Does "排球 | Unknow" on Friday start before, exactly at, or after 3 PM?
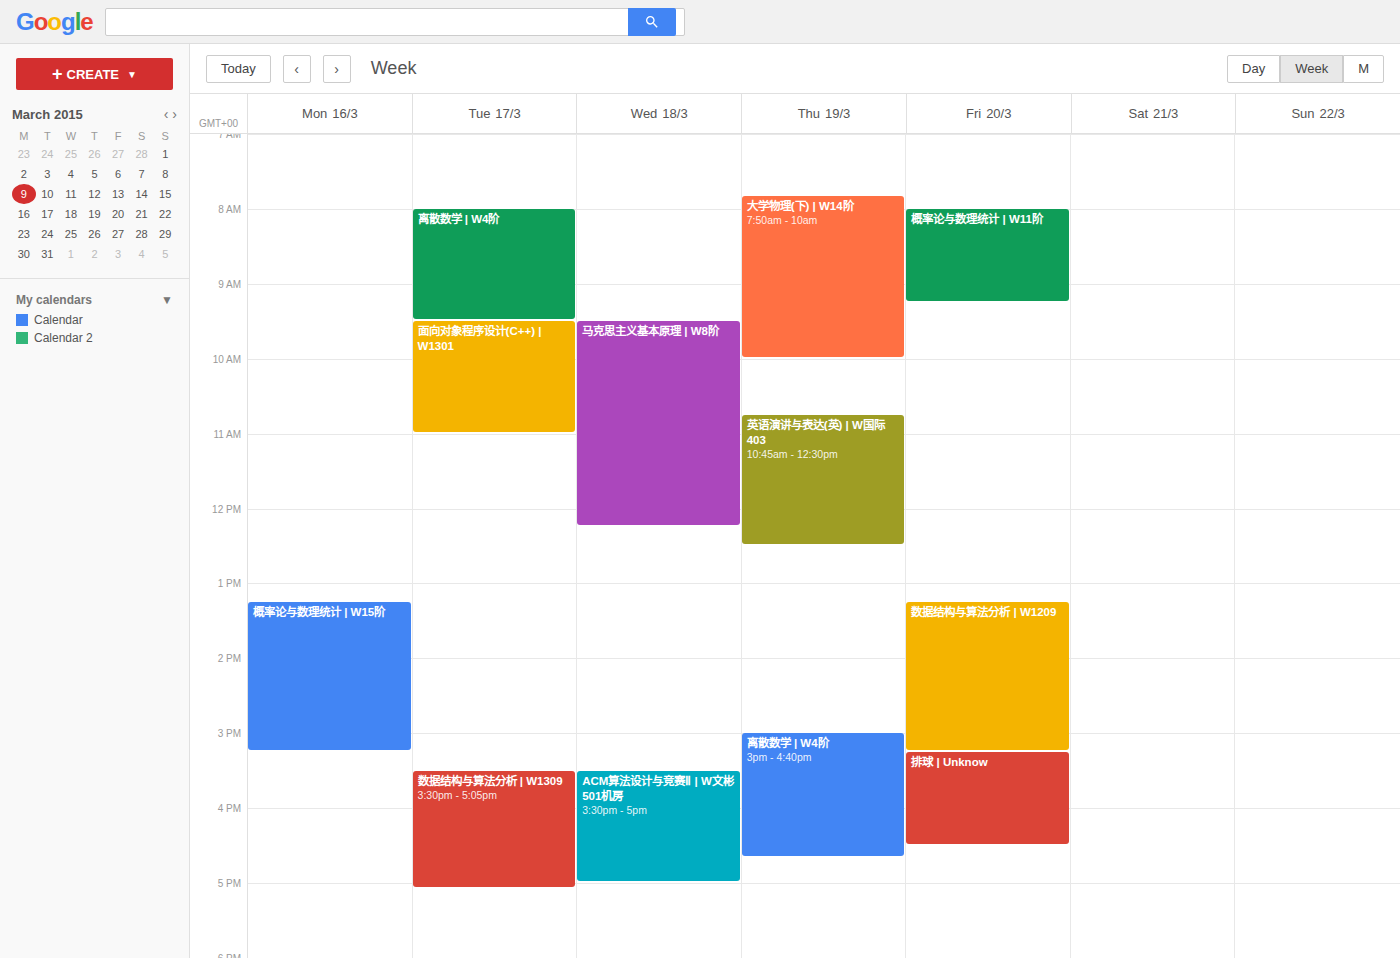
3:15 PM -- after 3 PM, 15 minutes below the 3 PM line.